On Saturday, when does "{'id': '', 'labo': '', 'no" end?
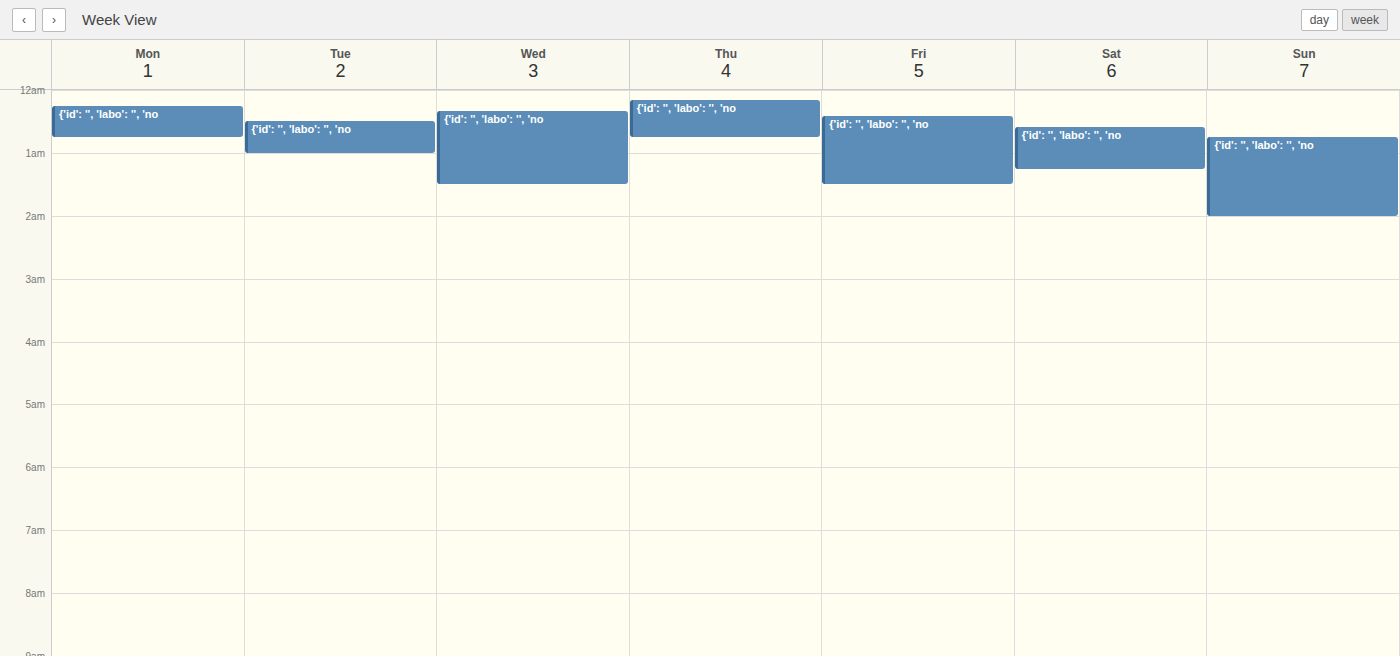
1:15 AM